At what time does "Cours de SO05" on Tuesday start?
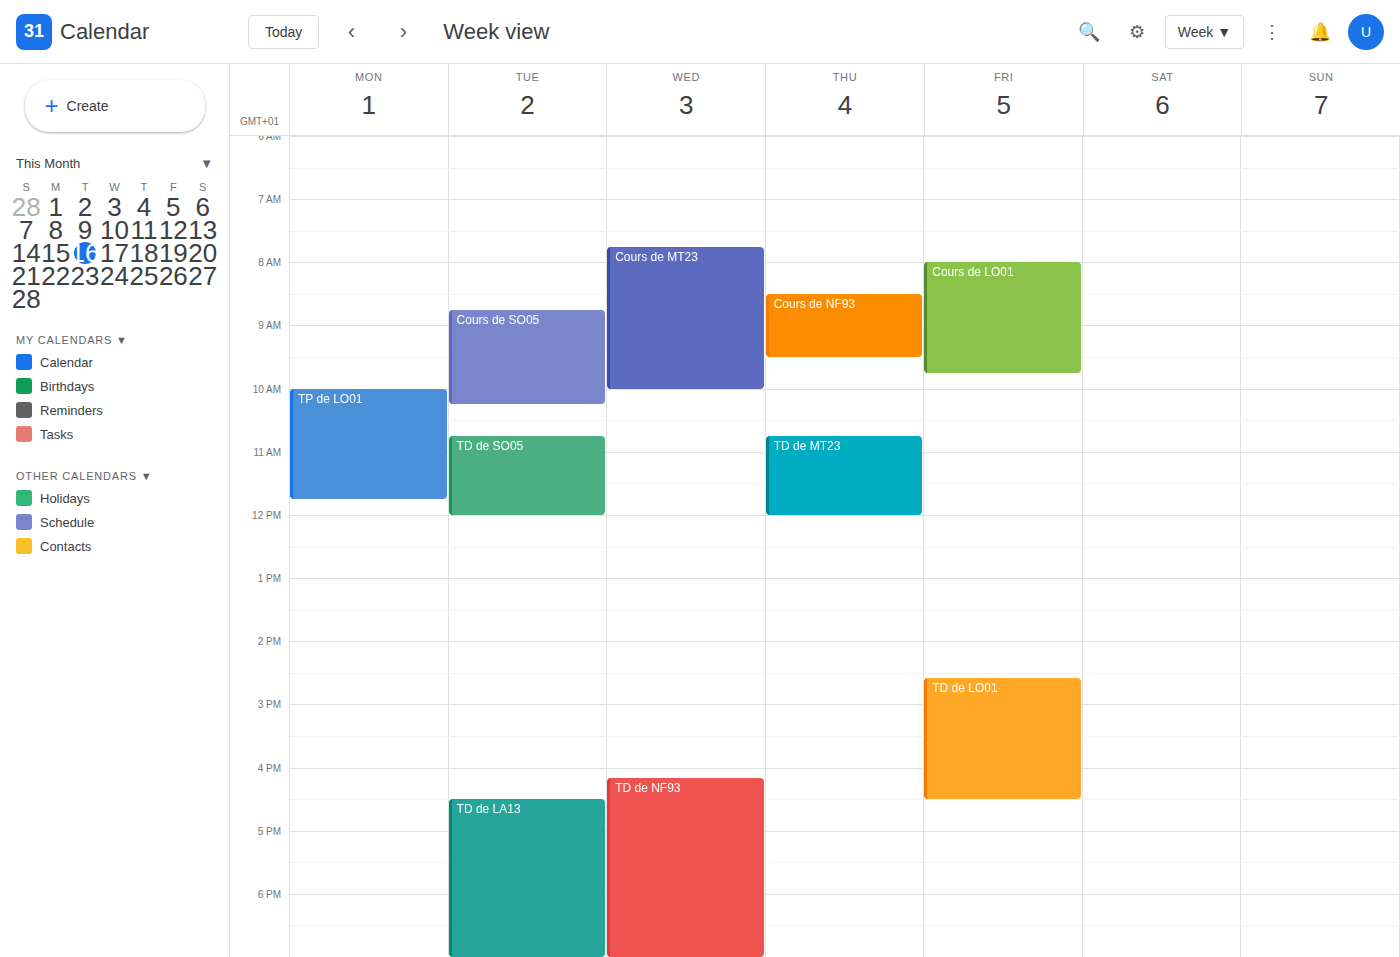
08:45